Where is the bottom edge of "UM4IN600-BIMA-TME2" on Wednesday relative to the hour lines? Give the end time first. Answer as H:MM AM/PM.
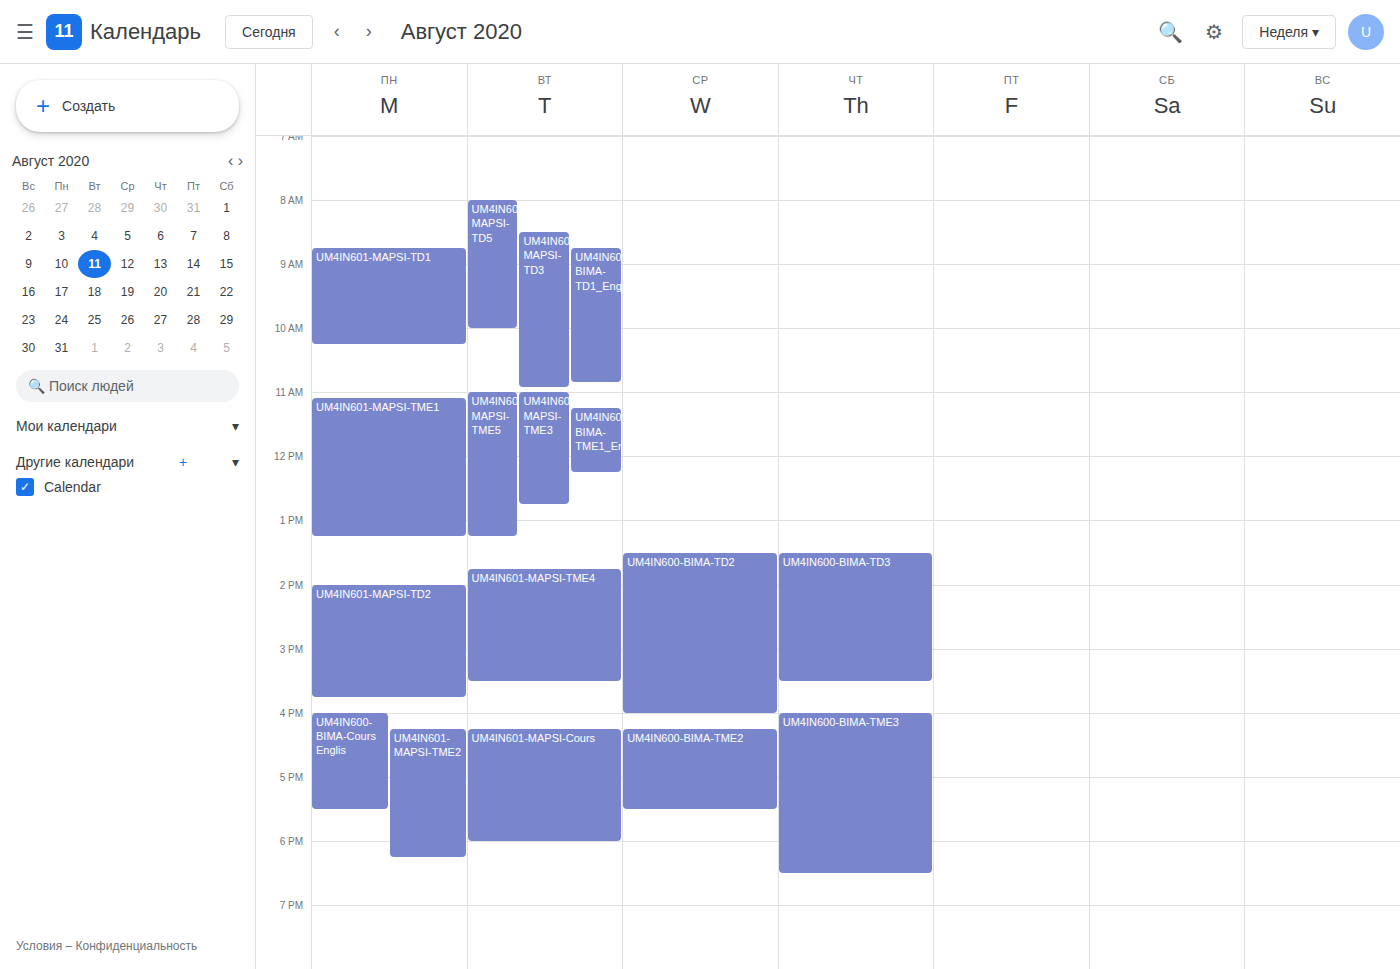
5:30 PM -- halfway between the 5 PM and 6 PM lines.